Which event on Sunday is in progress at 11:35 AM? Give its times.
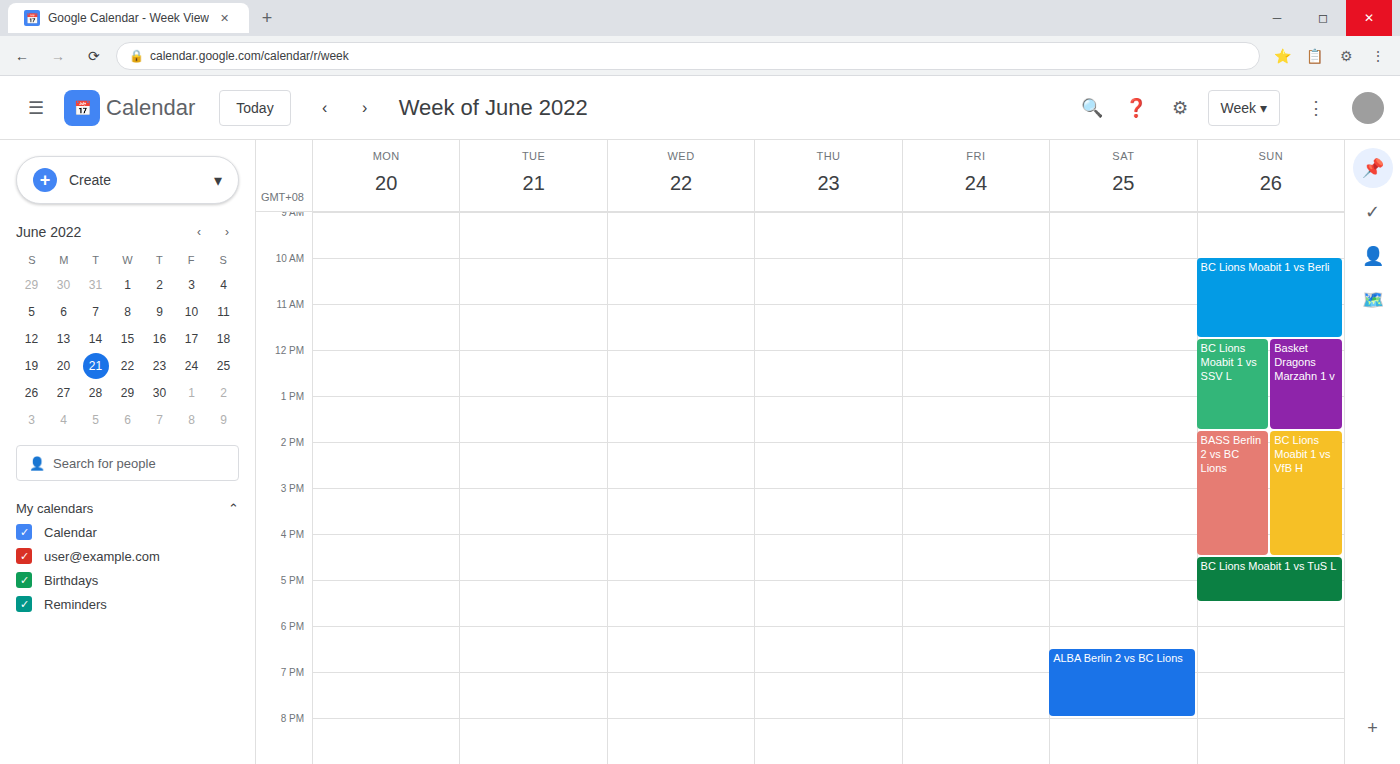
"BC Lions Moabit 1 vs Berli", 10:00 AM to 11:45 AM